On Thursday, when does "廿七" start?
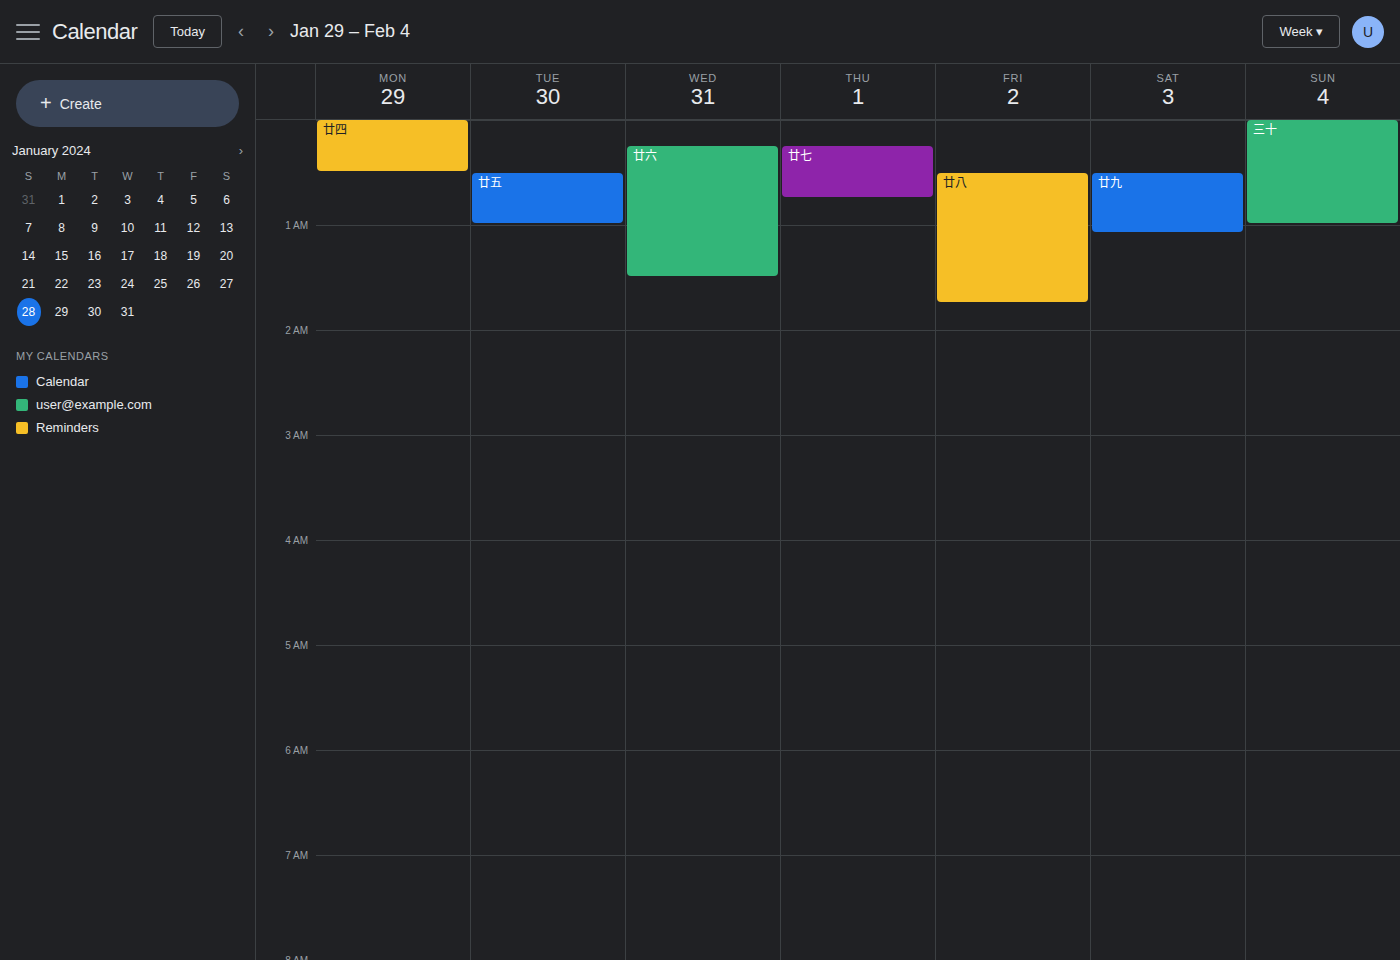
12:15 AM